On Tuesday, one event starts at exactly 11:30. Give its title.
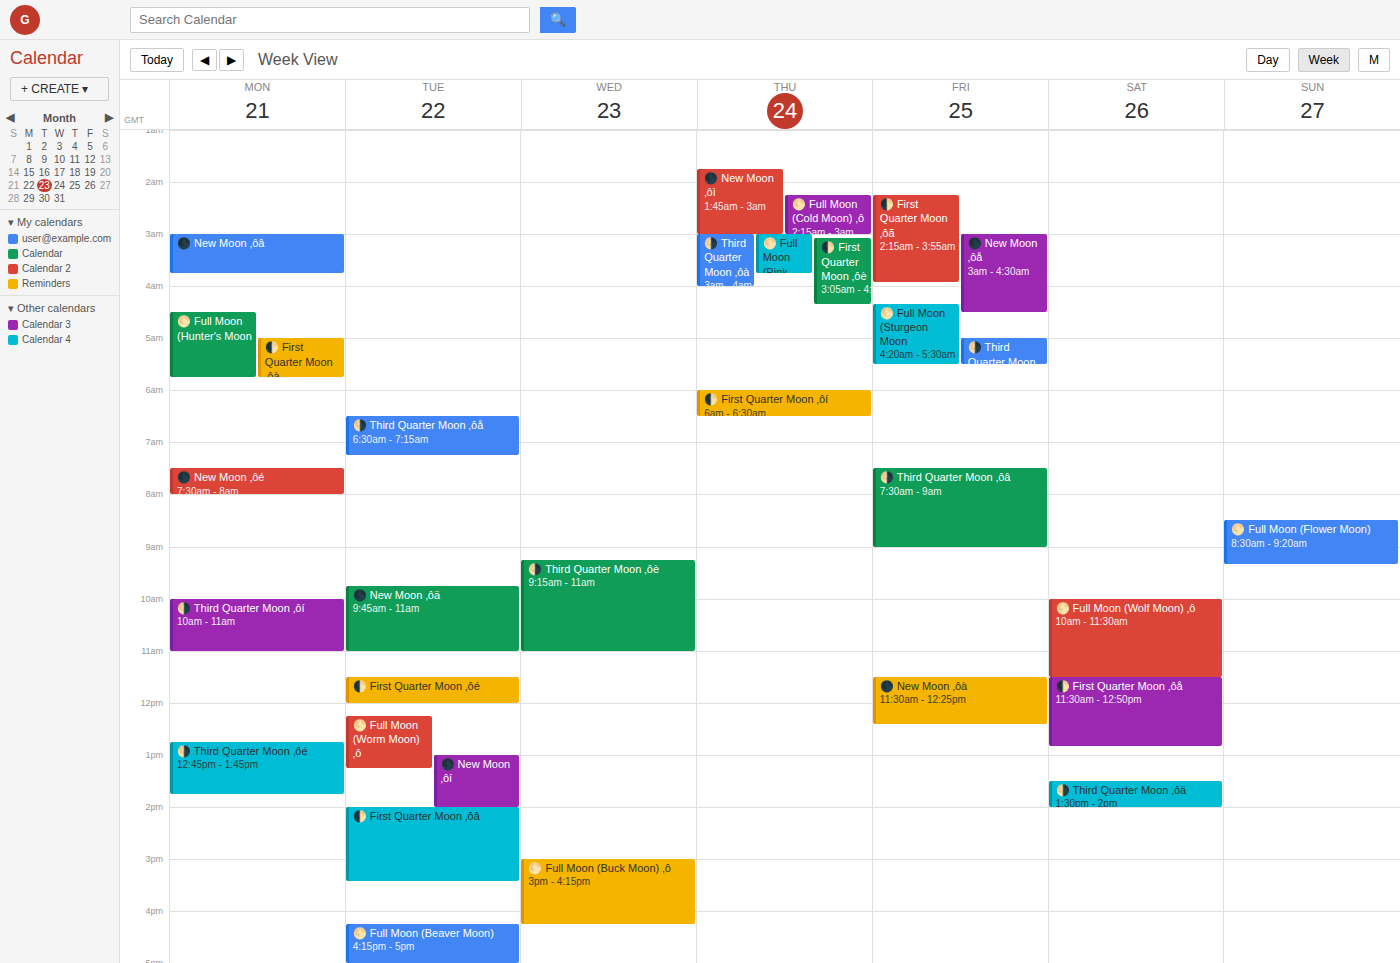
"🌓 First Quarter Moon ‚ôé"